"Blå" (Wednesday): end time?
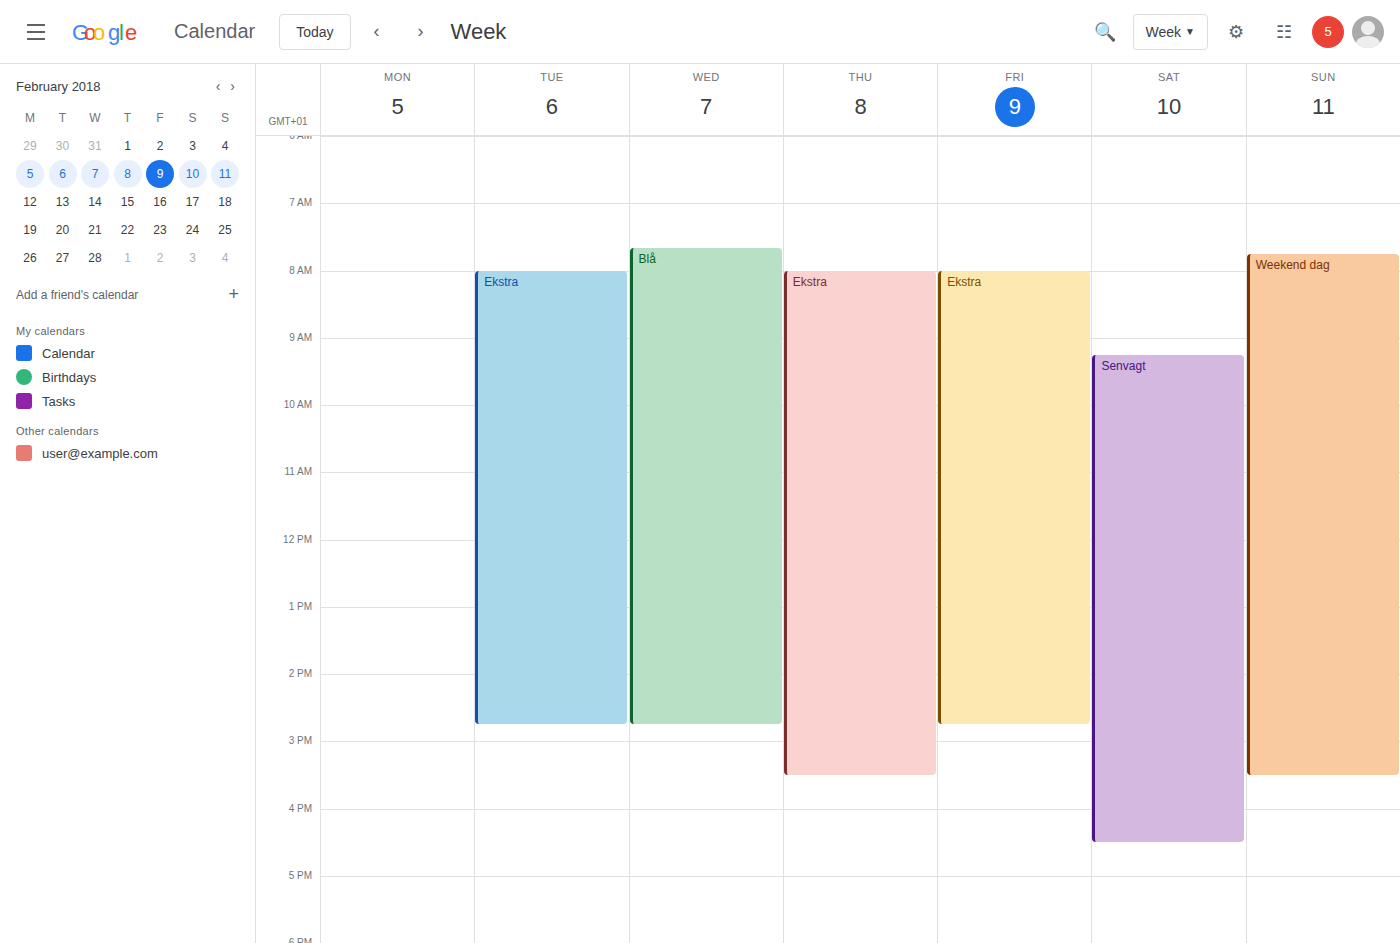
2:45 PM